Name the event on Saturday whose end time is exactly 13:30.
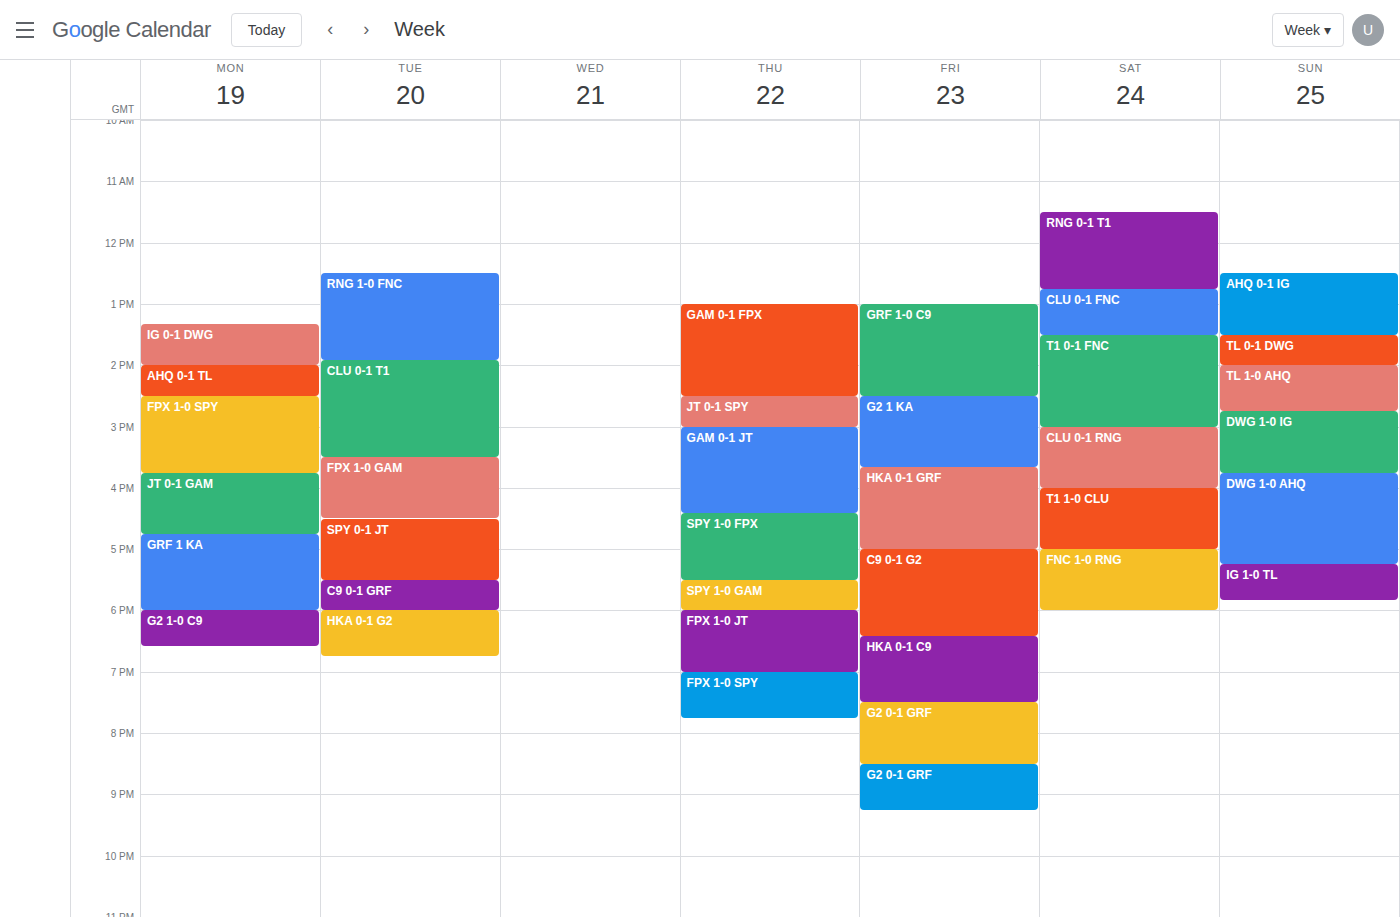
"CLU 0-1 FNC"